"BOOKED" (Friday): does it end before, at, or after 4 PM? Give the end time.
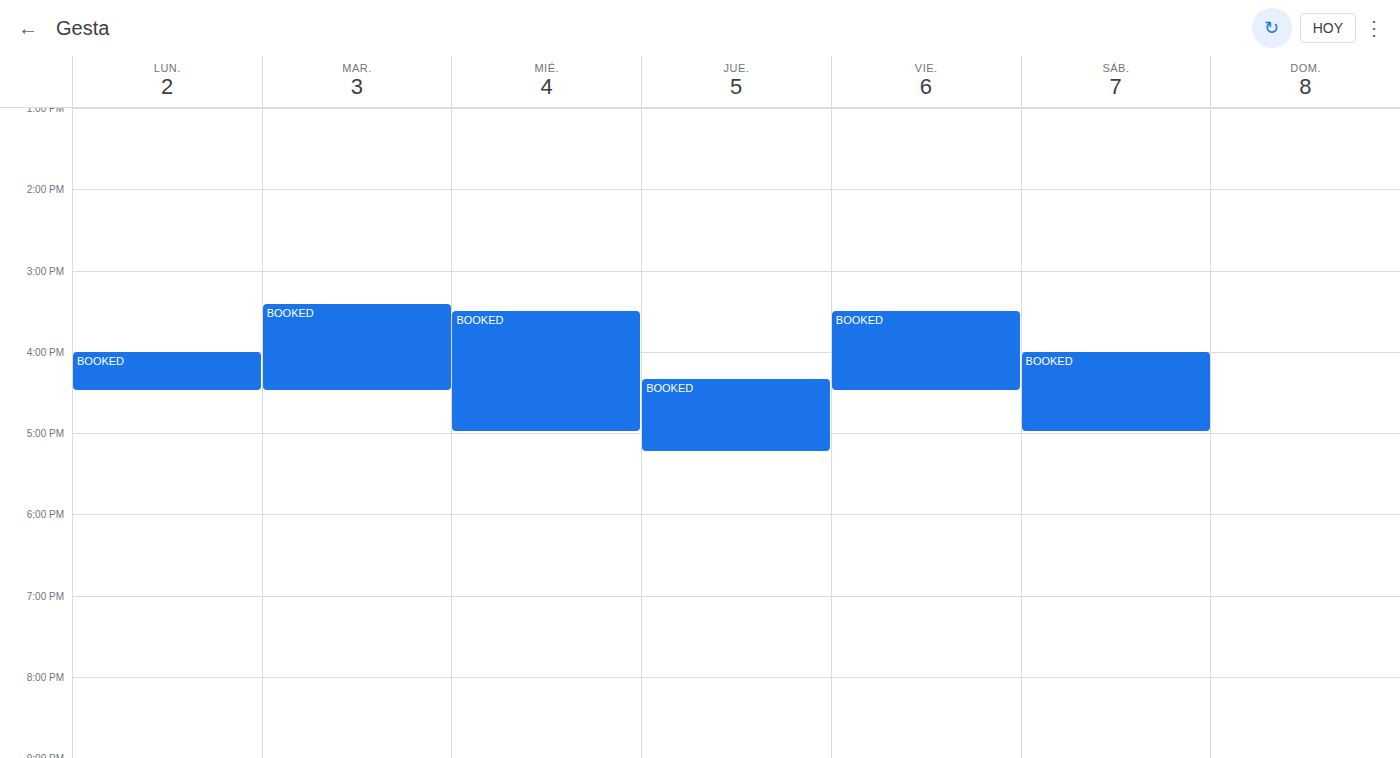
4:30 PM -- after 4 PM, 30 minutes below the 4 PM line.